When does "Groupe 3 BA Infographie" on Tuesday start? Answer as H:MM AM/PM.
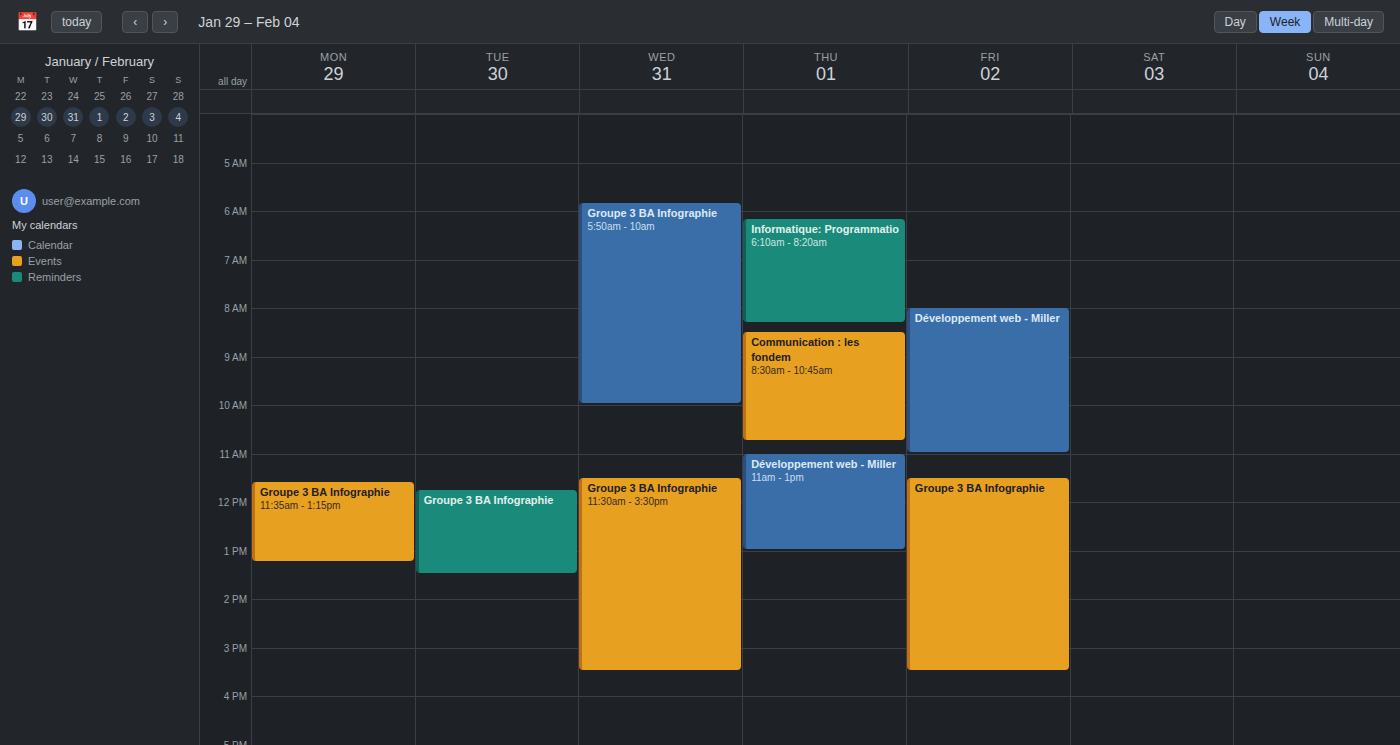
11:45 AM